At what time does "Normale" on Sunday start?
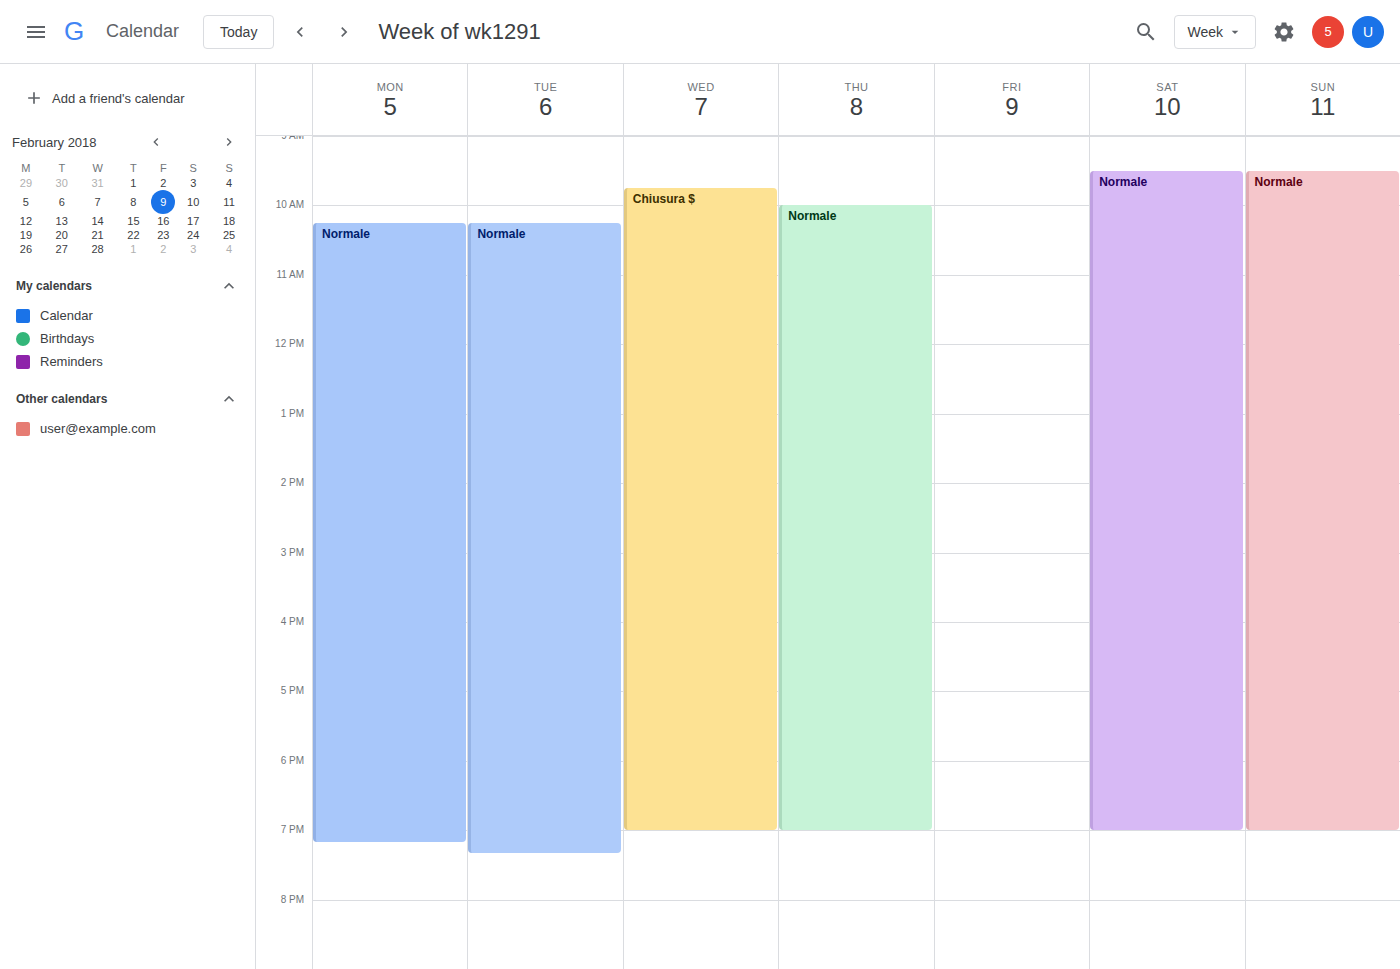
9:30 AM